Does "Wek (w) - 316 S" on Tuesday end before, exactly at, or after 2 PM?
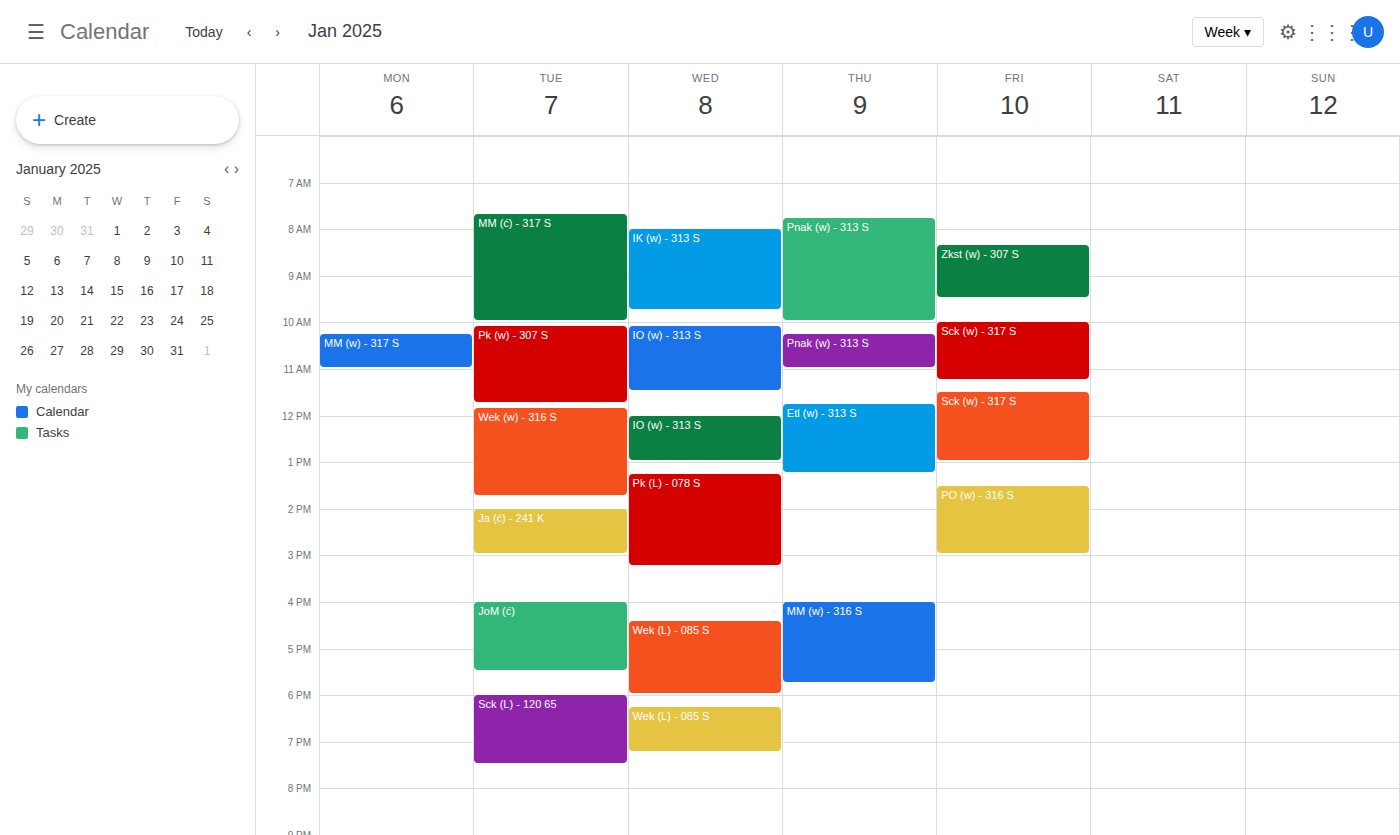
1:45 PM -- before 2 PM, 15 minutes above the 2 PM line.